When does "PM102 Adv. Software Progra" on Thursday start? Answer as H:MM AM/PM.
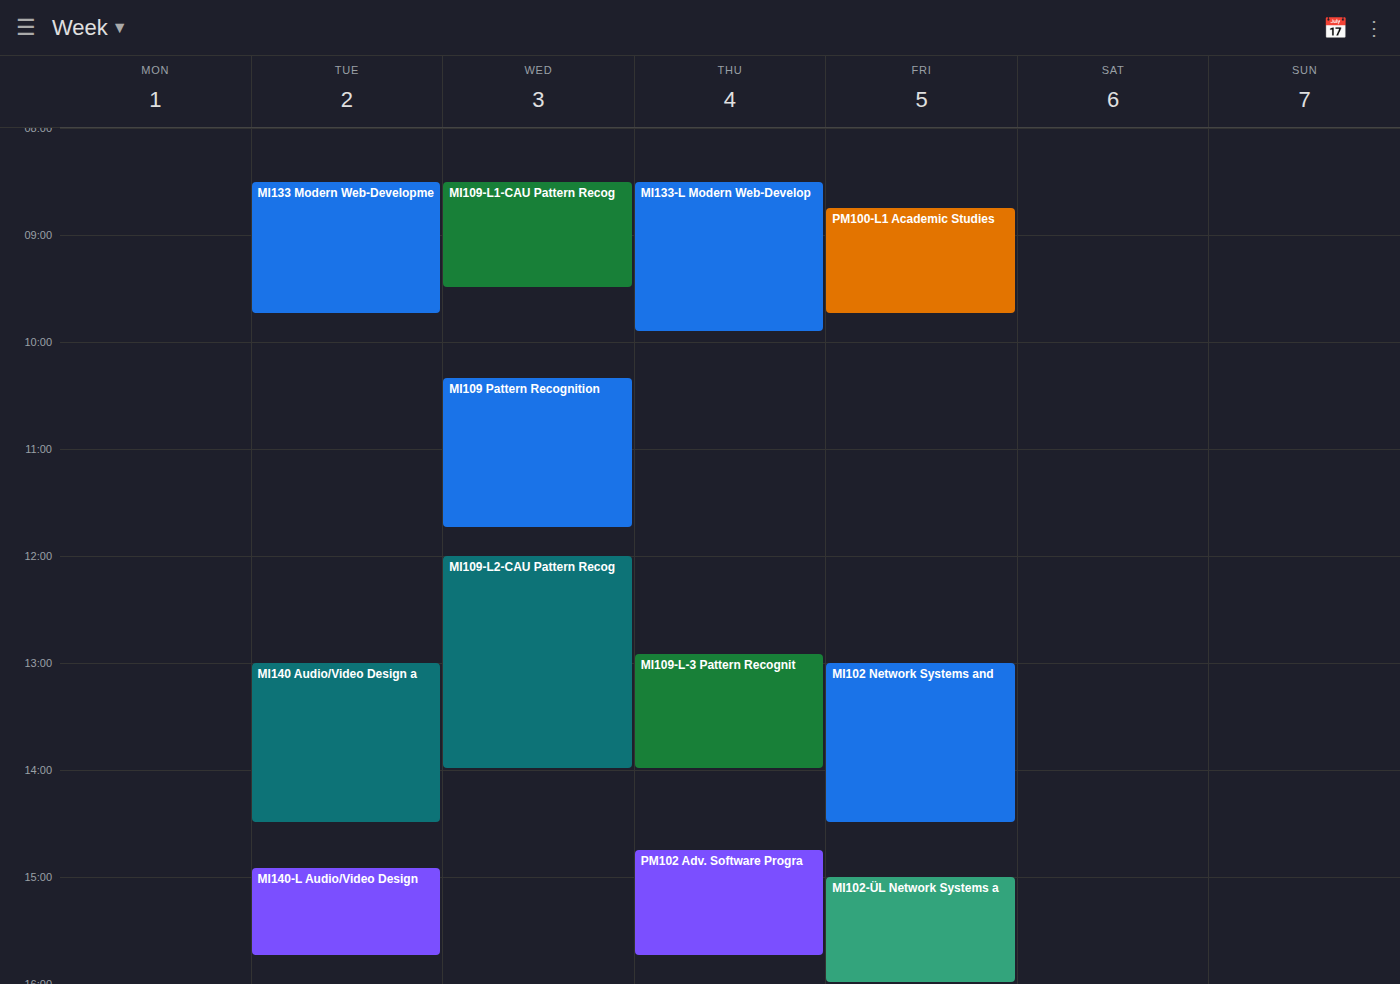
2:45 PM